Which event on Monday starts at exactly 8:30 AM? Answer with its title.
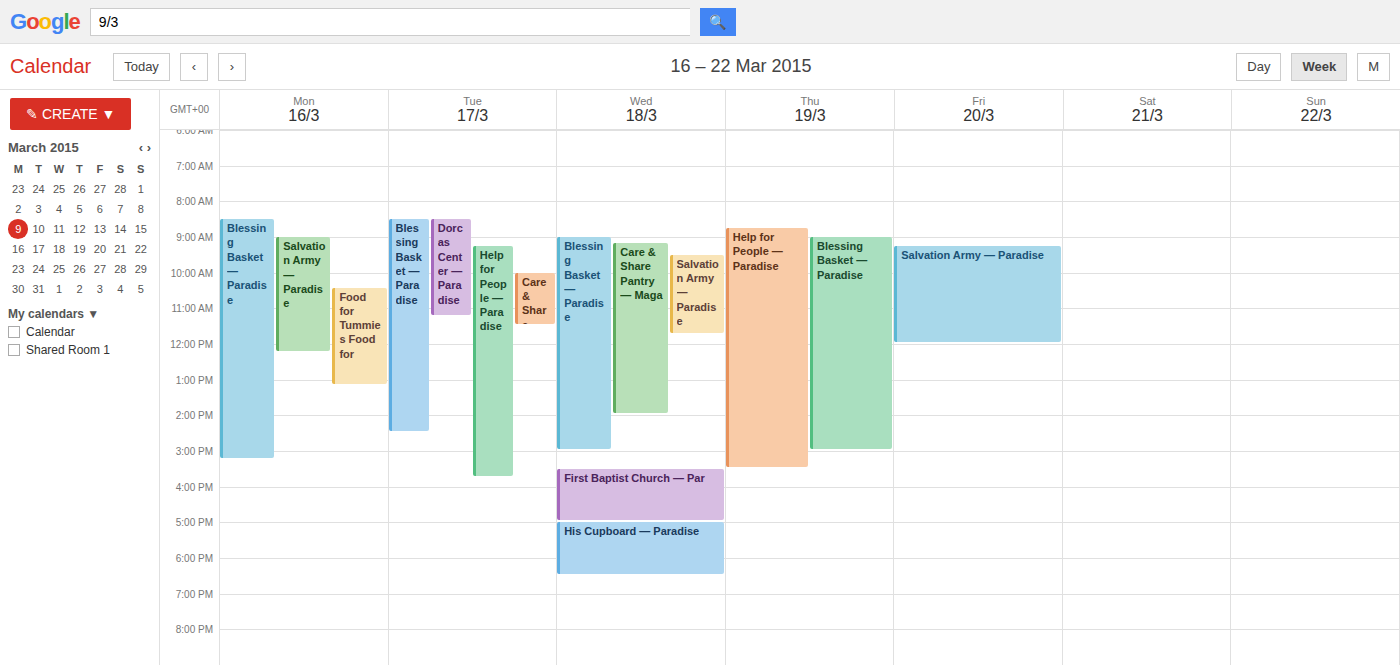
"Blessing Basket — Paradise"